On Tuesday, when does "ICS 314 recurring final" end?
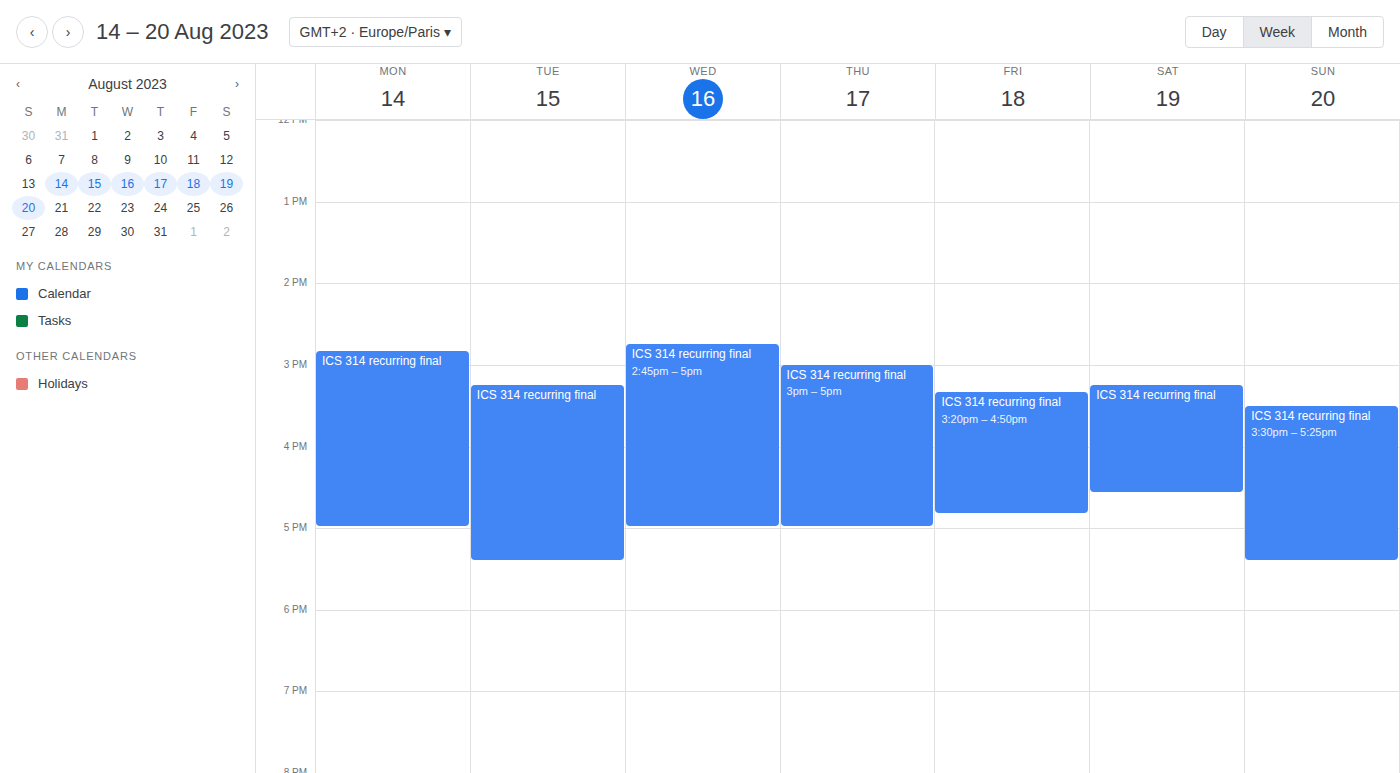
17:25